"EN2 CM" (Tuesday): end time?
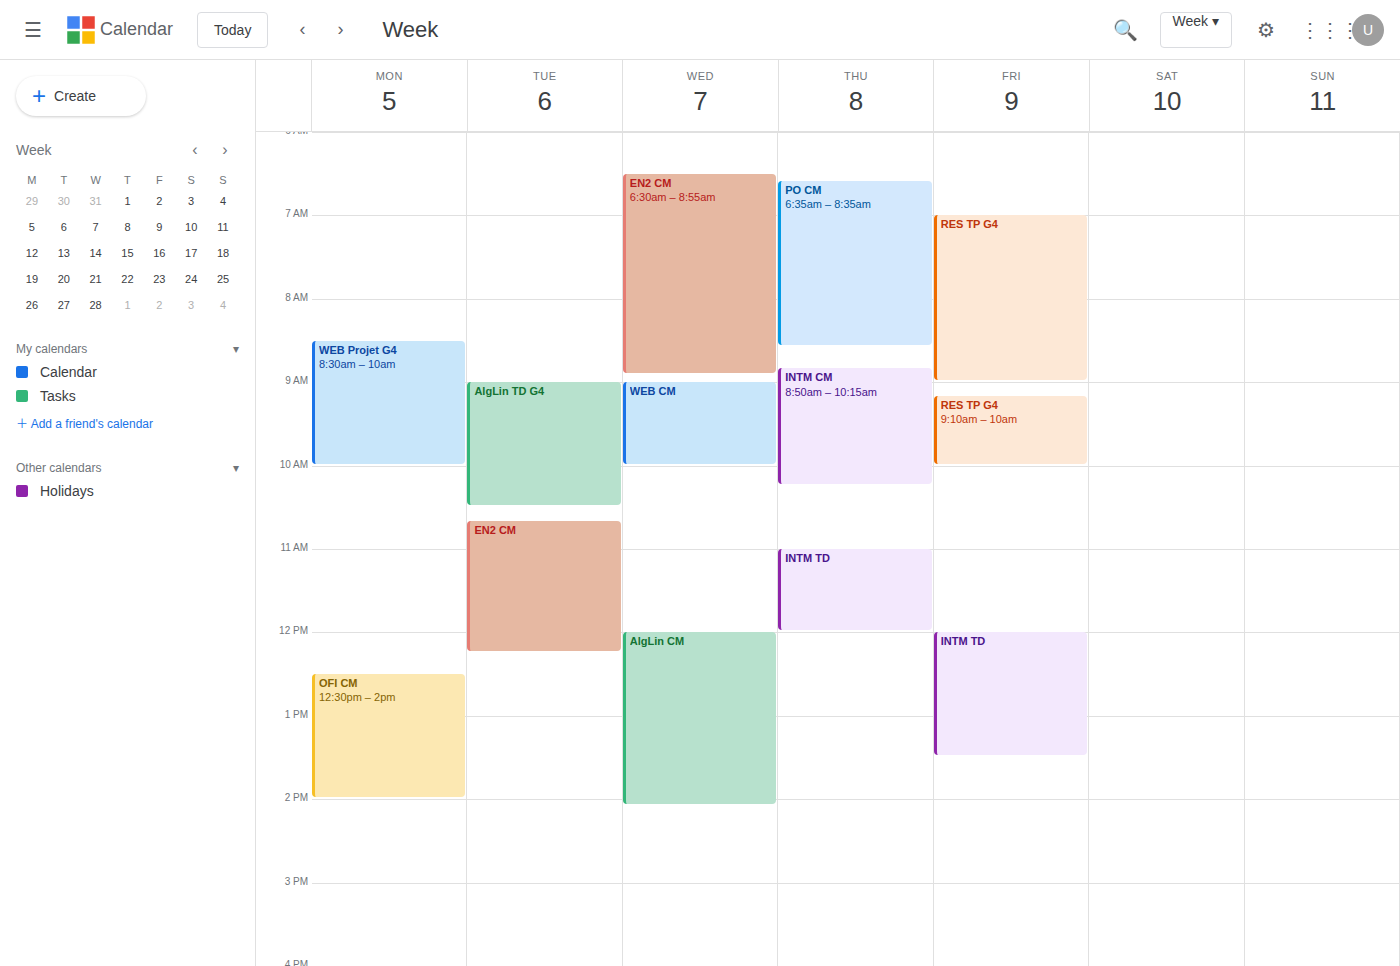
12:15 PM